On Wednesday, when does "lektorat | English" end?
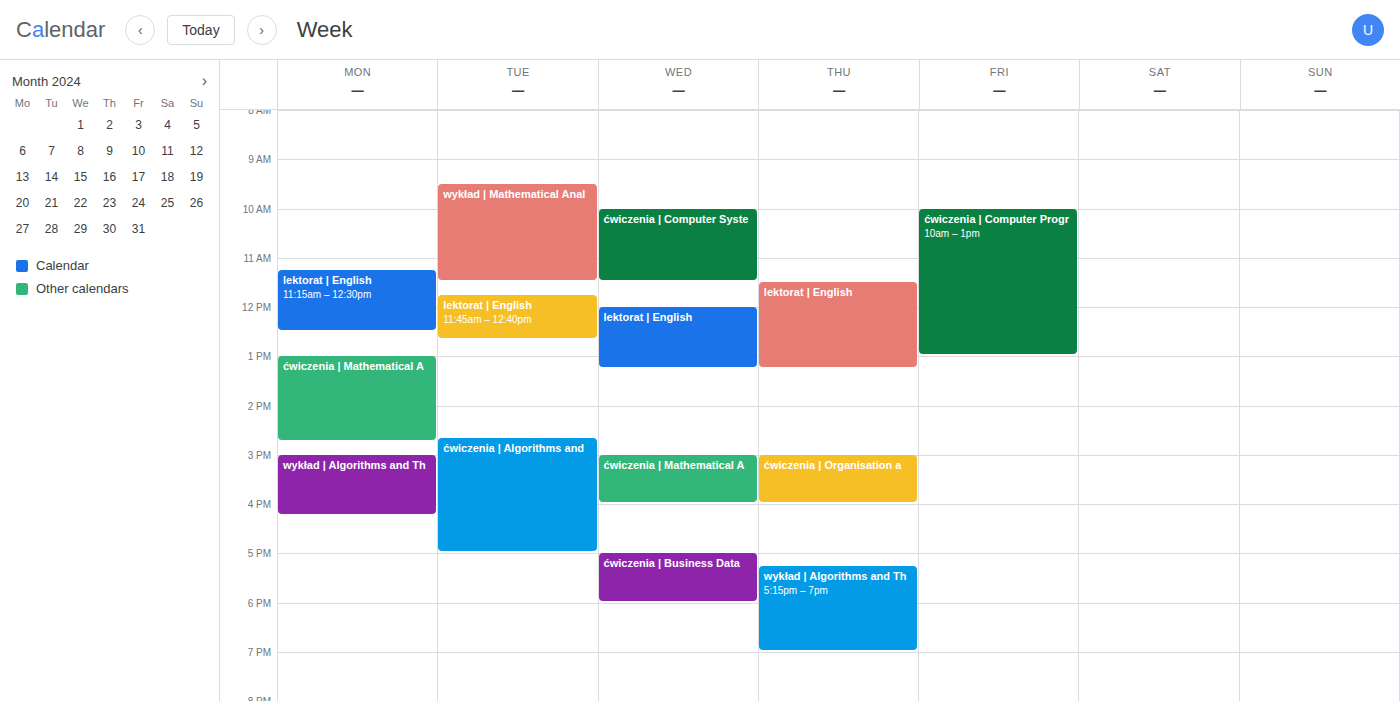
13:15